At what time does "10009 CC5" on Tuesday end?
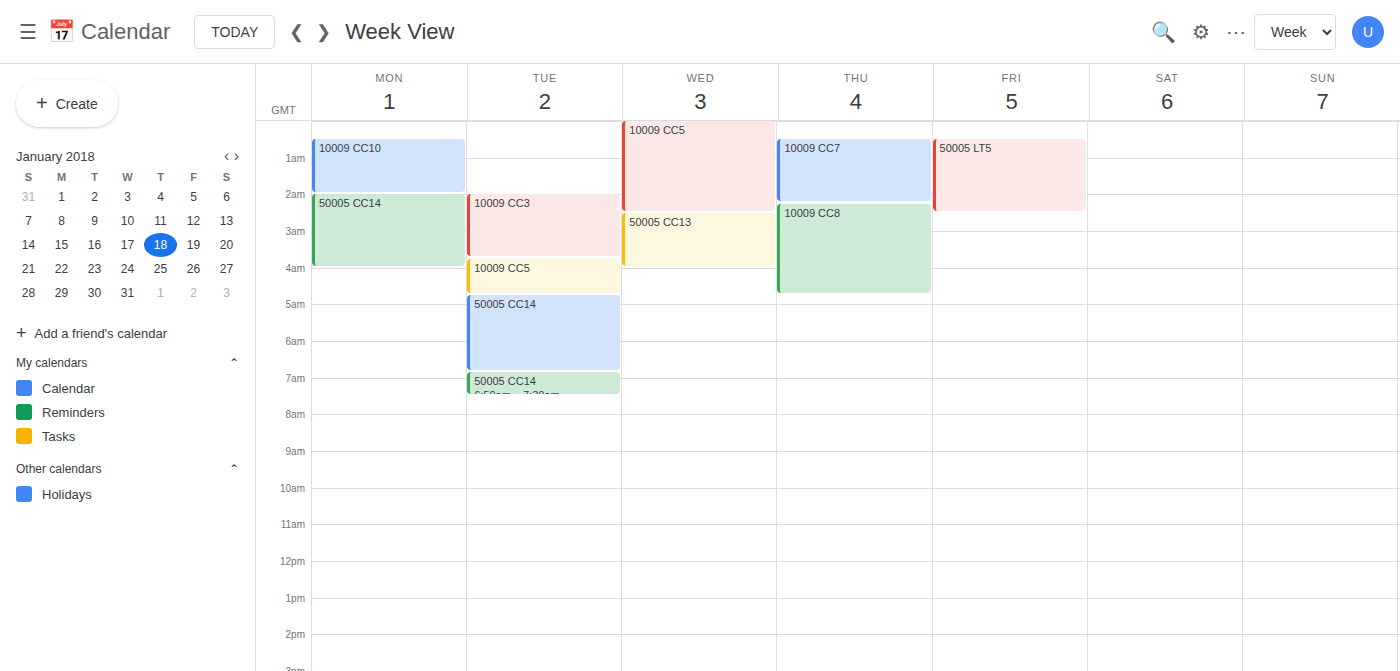
4:45 AM